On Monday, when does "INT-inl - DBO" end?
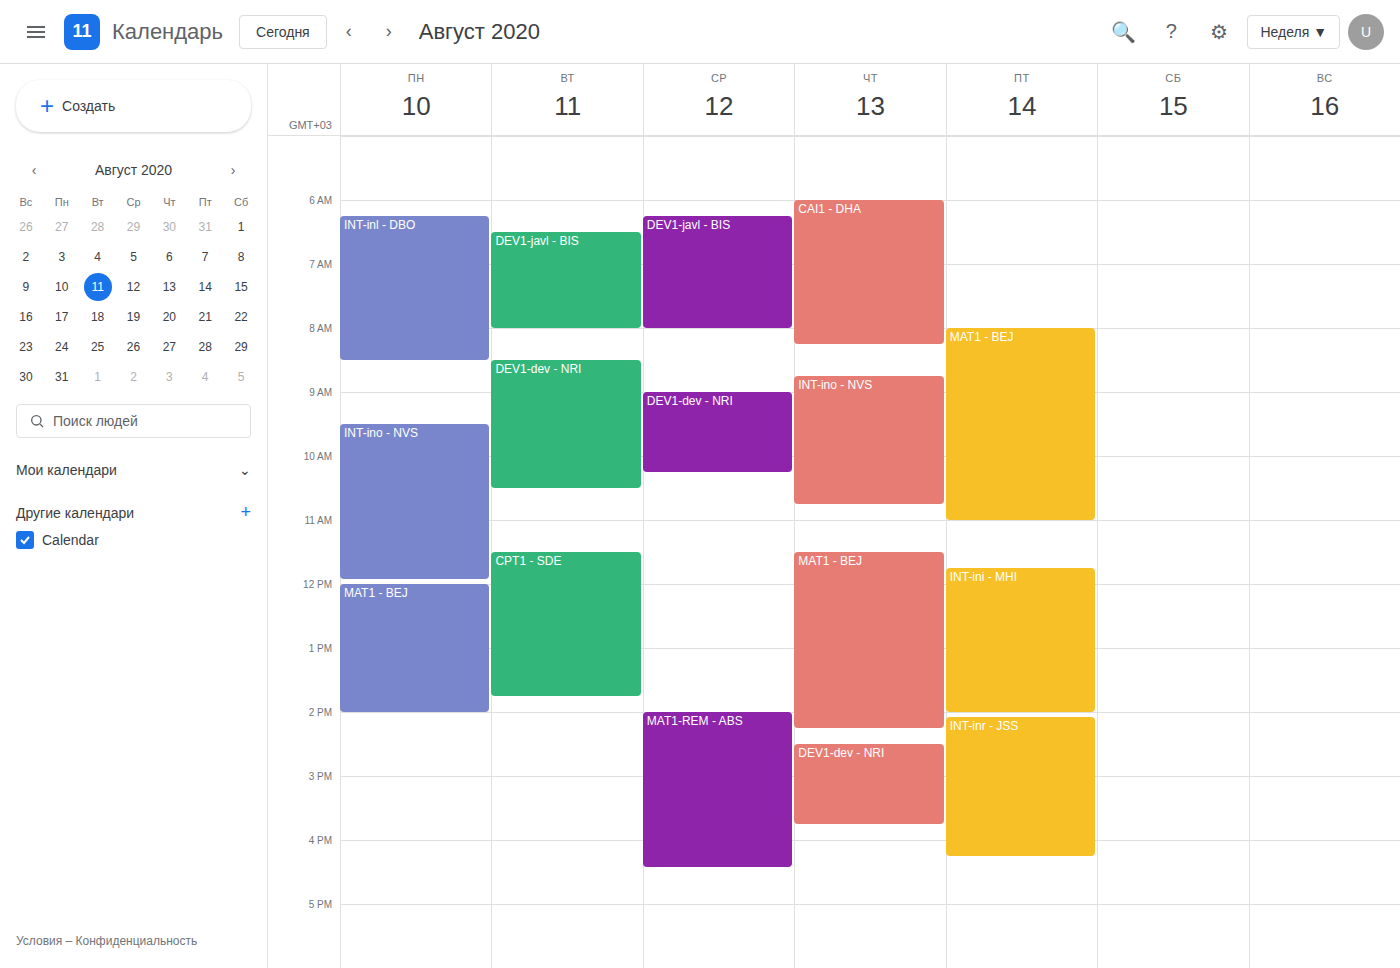
8:30 AM